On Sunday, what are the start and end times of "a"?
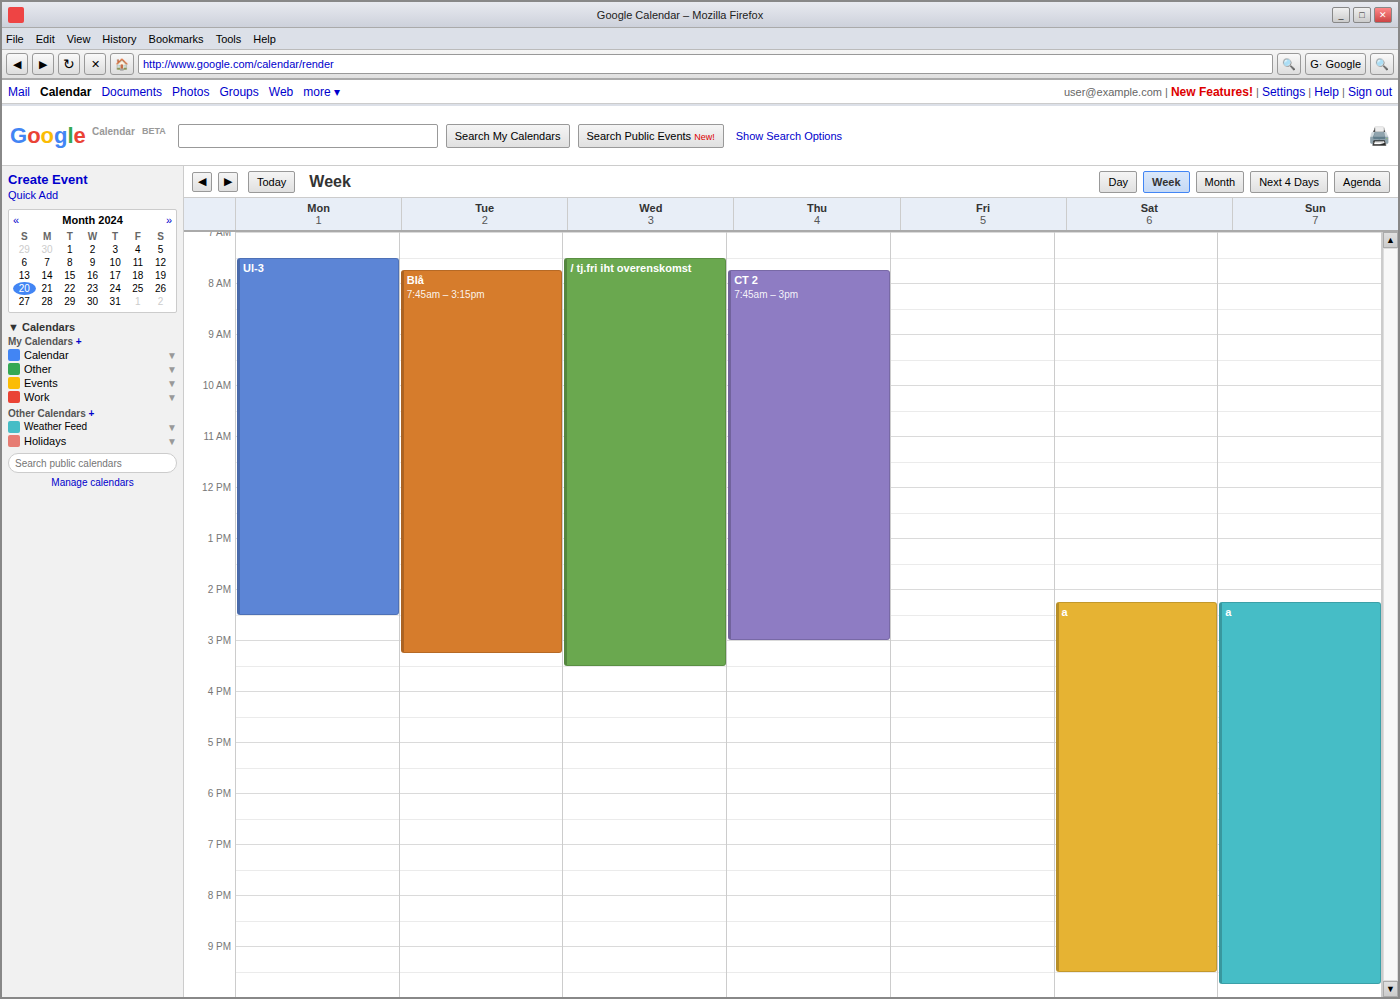
2:15 PM to 9:45 PM